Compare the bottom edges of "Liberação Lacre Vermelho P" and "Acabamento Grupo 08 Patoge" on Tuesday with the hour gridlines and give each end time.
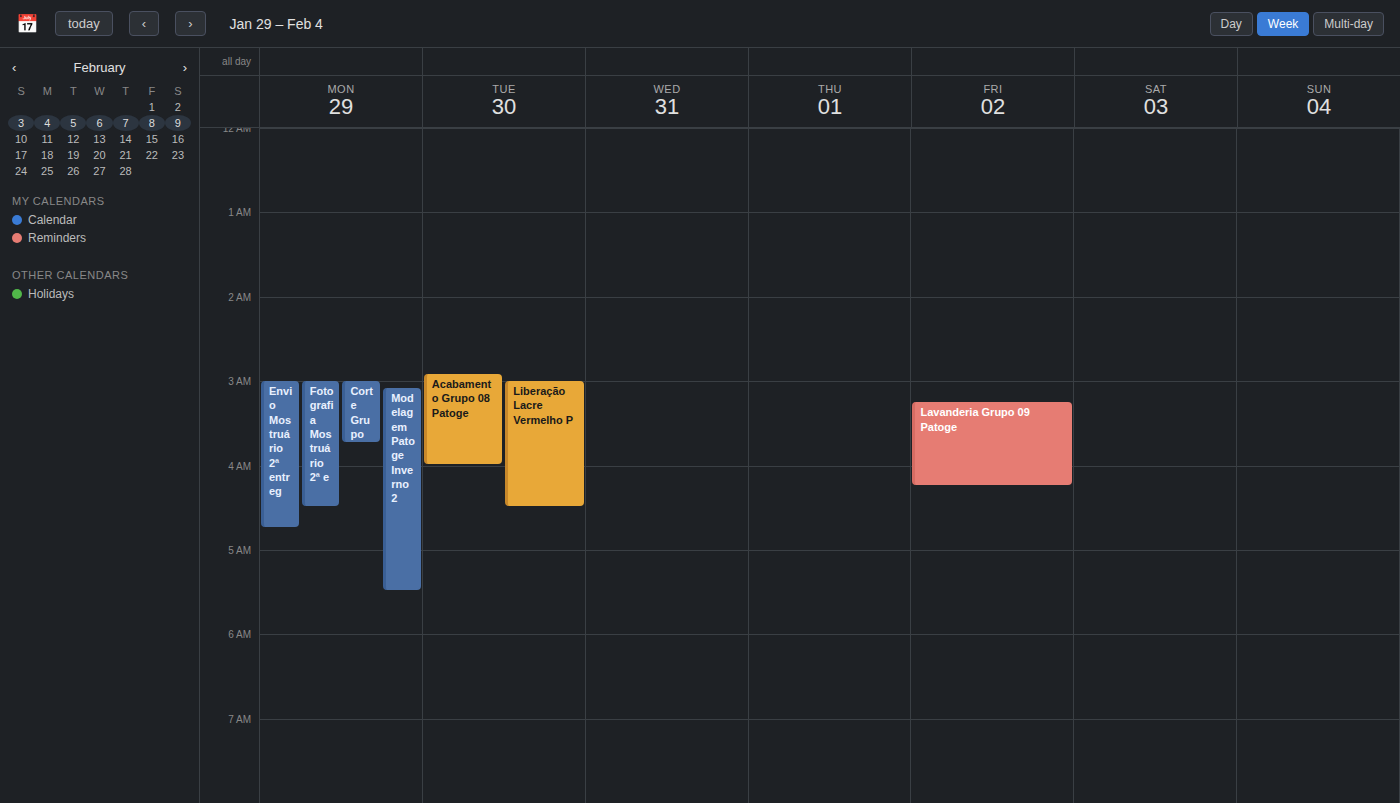
"Liberação Lacre Vermelho P": 4:30 AM, halfway between the 4 AM and 5 AM lines. "Acabamento Grupo 08 Patoge": 4:00 AM, exactly on the 4 AM line.